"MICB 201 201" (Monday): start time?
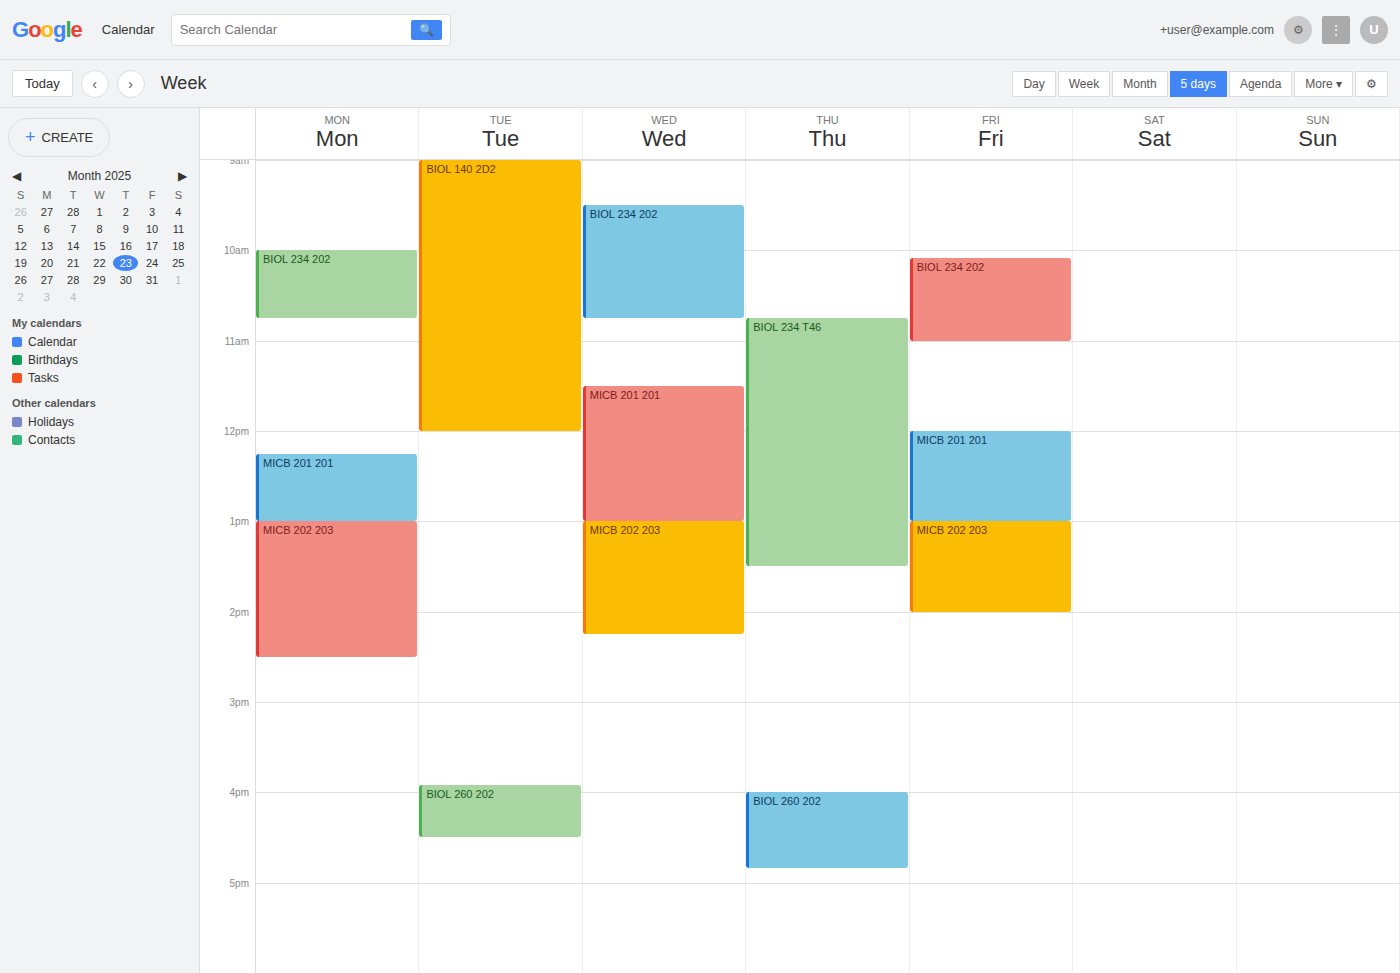
12:15 PM